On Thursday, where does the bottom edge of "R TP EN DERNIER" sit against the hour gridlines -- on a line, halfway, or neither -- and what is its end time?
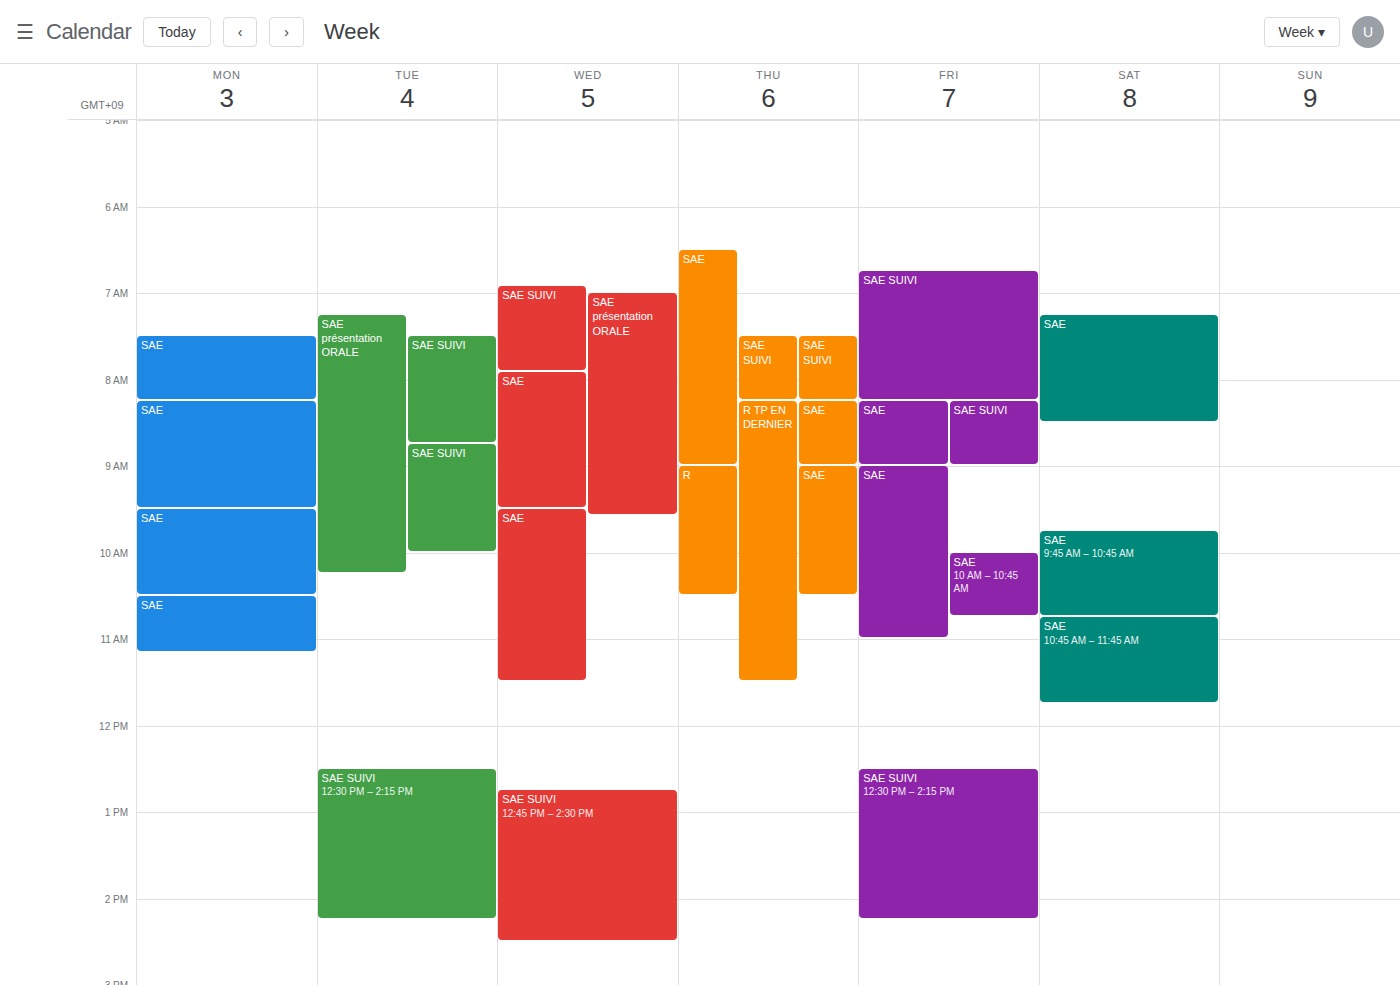
11:30 AM -- halfway between the 11 AM and 12 PM lines.